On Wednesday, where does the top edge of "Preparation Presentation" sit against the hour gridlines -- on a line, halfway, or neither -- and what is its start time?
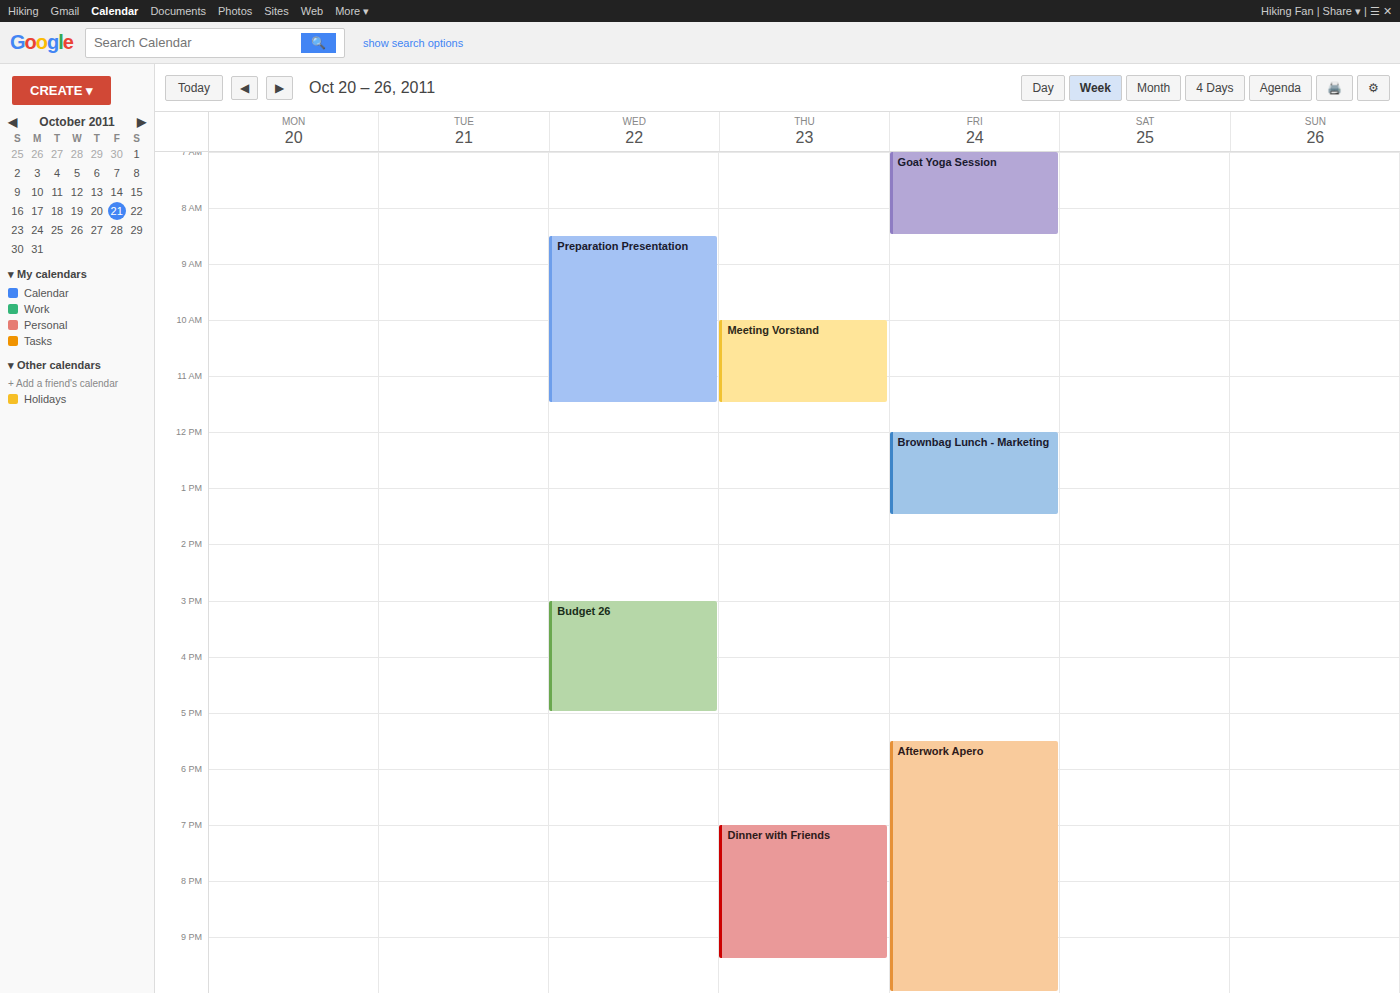
8:30 AM -- halfway between the 8 AM and 9 AM lines.